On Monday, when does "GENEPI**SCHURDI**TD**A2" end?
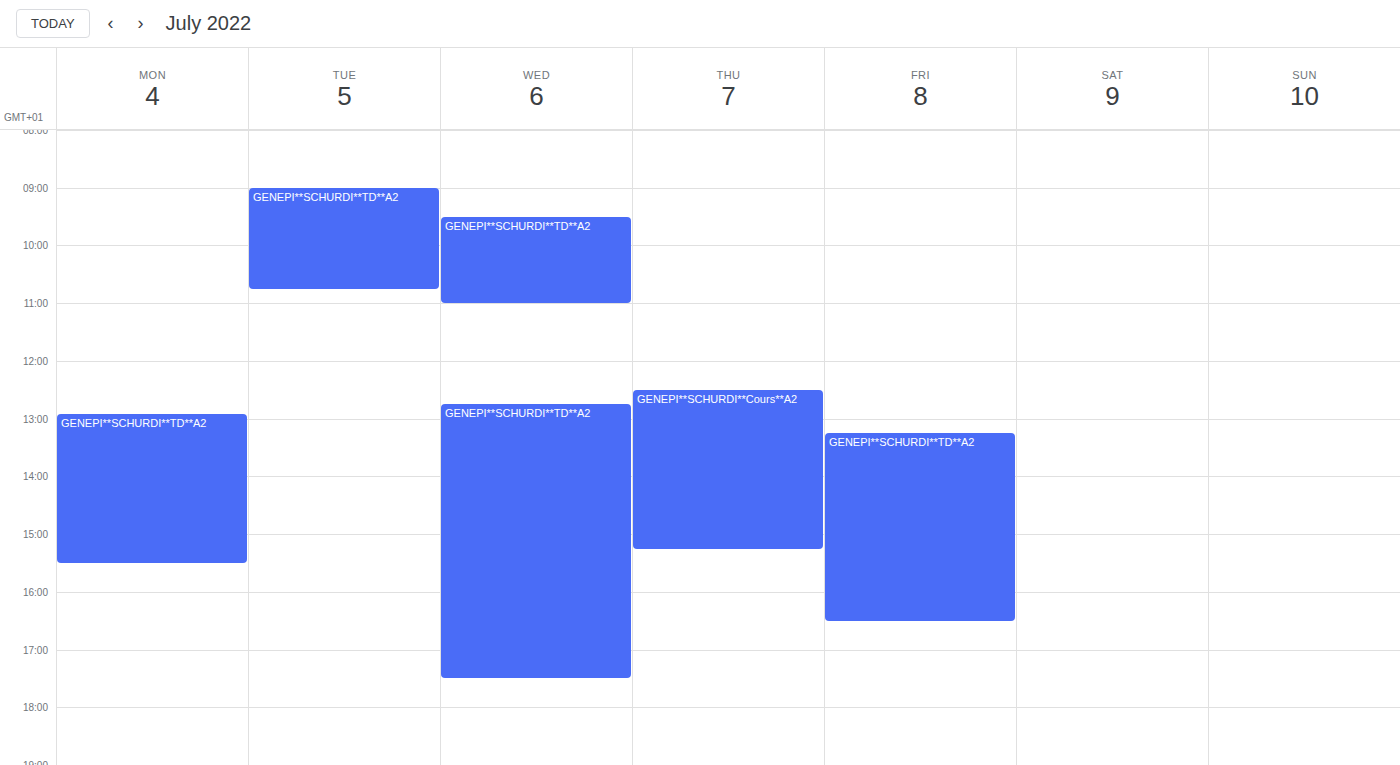
3:30 PM